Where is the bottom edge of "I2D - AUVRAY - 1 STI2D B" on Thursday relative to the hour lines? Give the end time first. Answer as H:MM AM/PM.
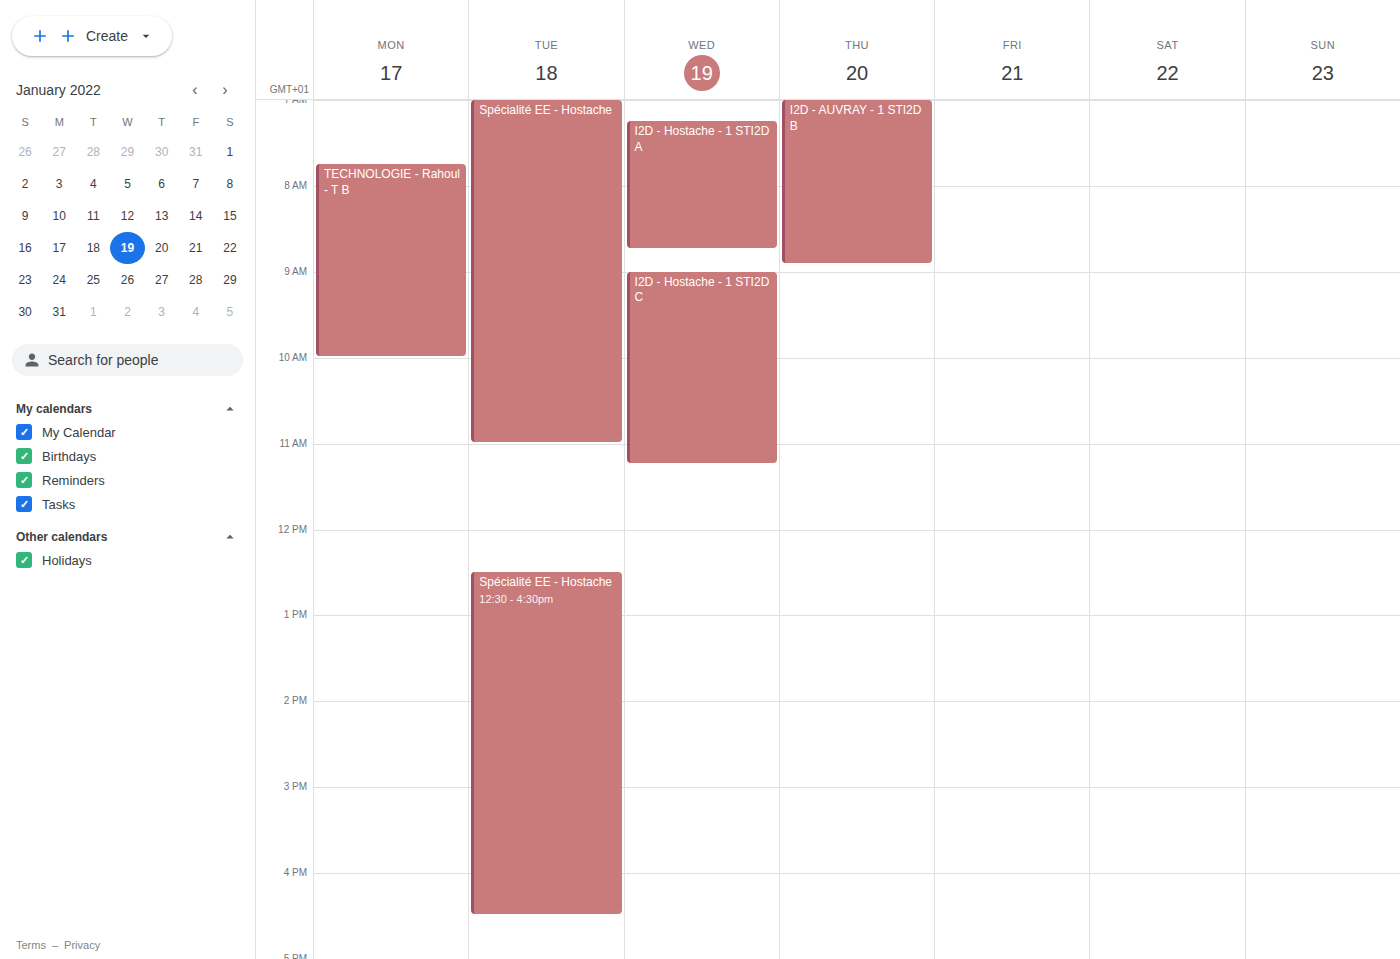
8:55 AM -- neither: 55 minutes below the 8 AM line and 5 minutes above the 9 AM line.